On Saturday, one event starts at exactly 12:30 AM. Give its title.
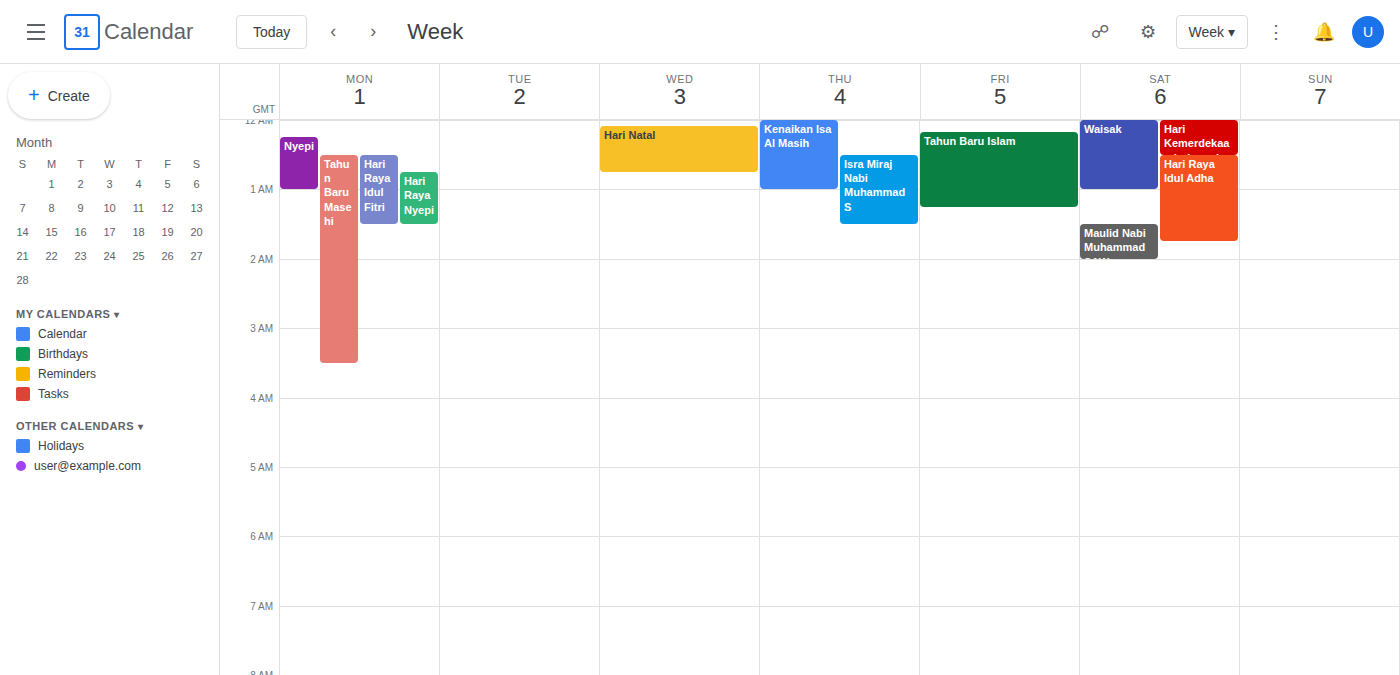
"Hari Raya Idul Adha"